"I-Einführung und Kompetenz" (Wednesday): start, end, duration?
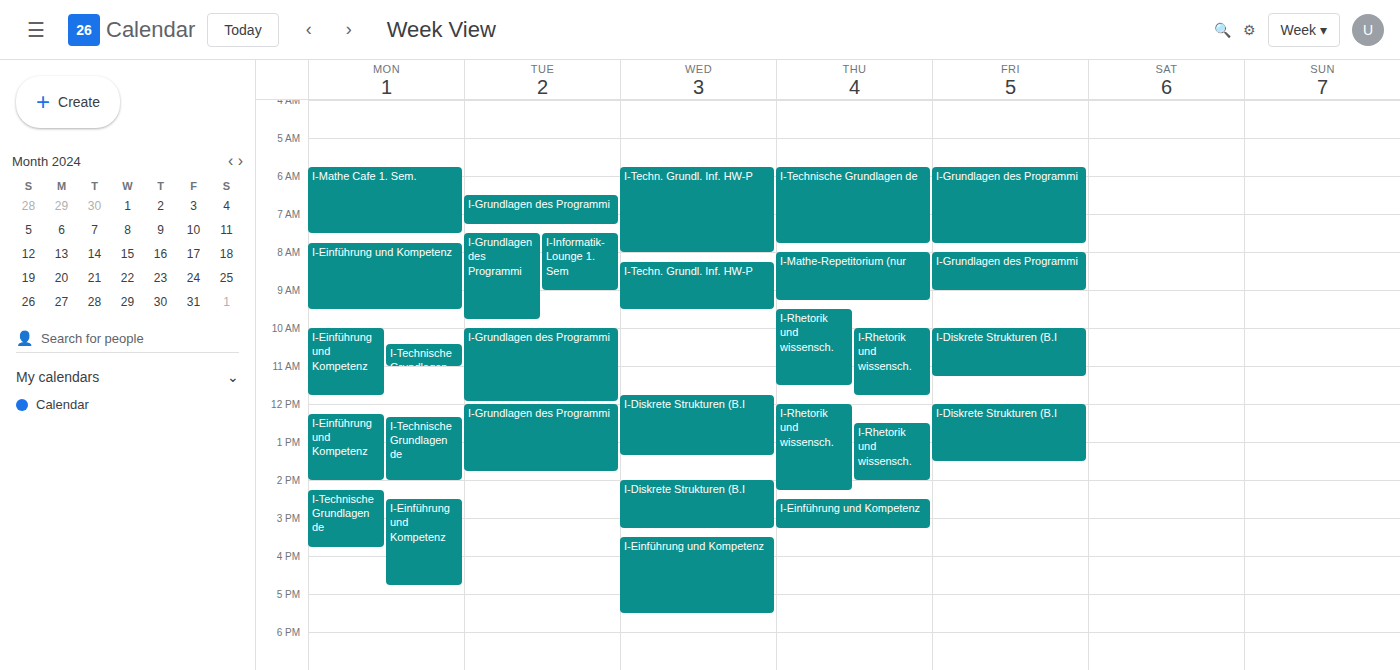
3:30 PM to 5:30 PM, 2 hours